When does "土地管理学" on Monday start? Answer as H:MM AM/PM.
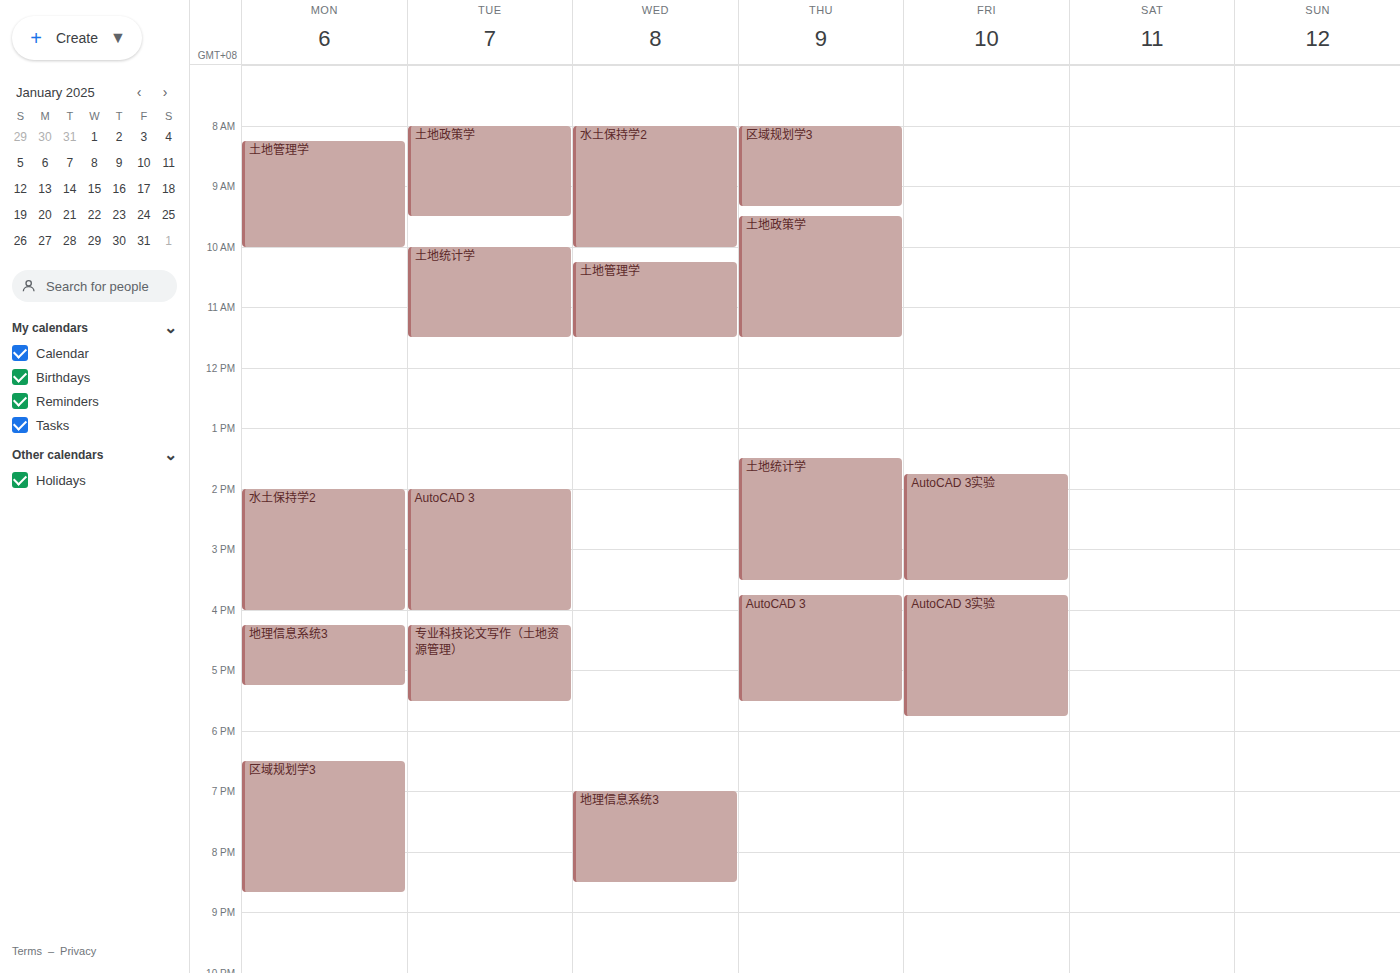
8:15 AM